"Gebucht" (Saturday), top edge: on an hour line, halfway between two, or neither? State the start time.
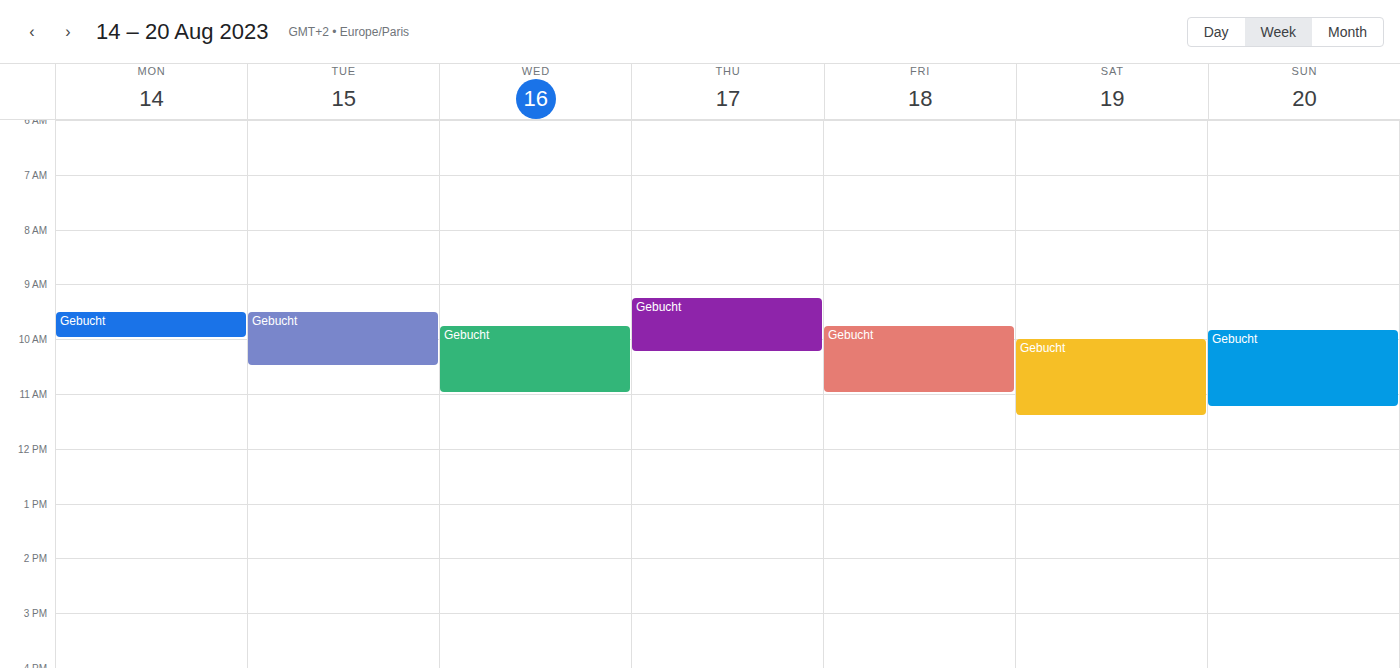
10:00 AM -- exactly on the 10 AM line.